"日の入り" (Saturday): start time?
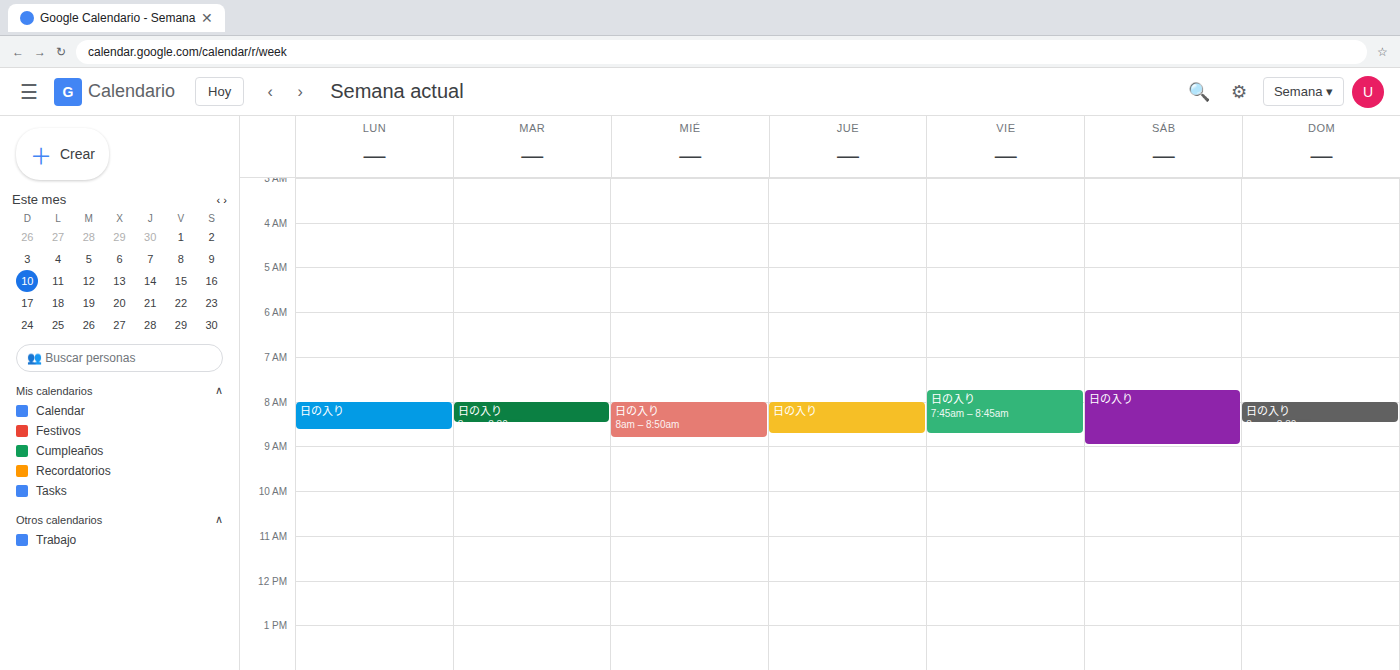
7:45 AM